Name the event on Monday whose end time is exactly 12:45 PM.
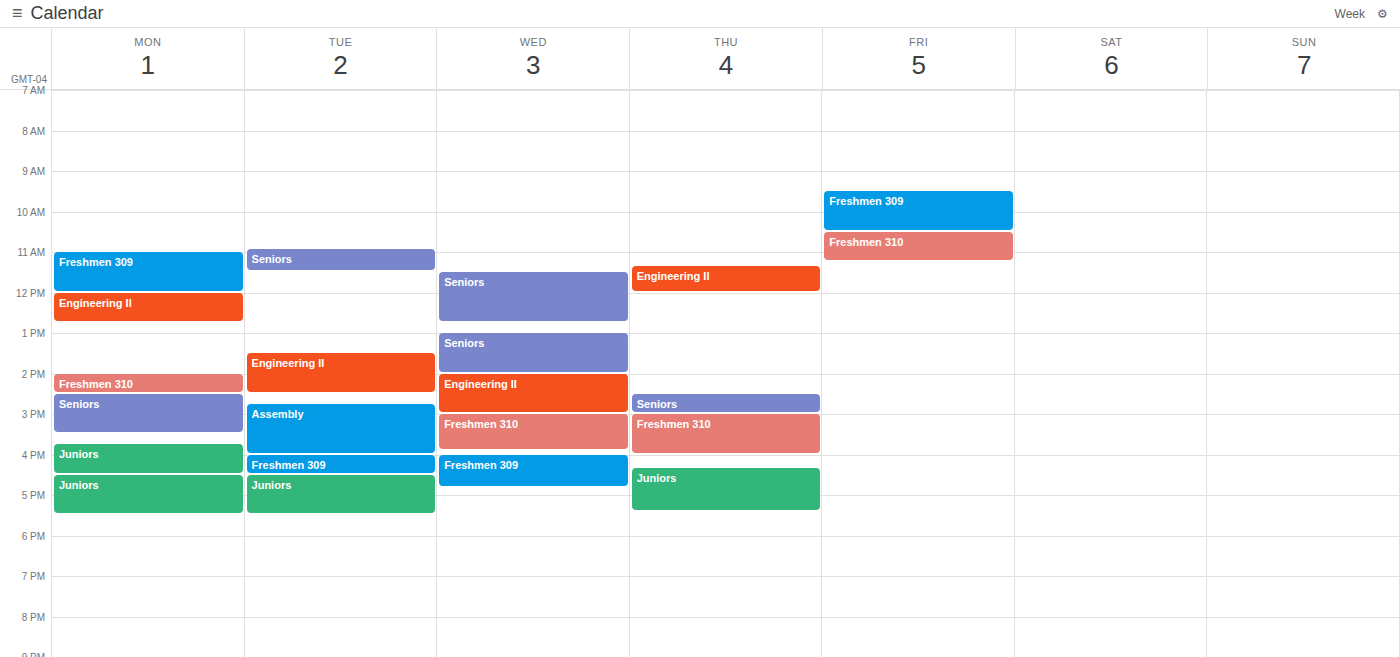
"Engineering II"